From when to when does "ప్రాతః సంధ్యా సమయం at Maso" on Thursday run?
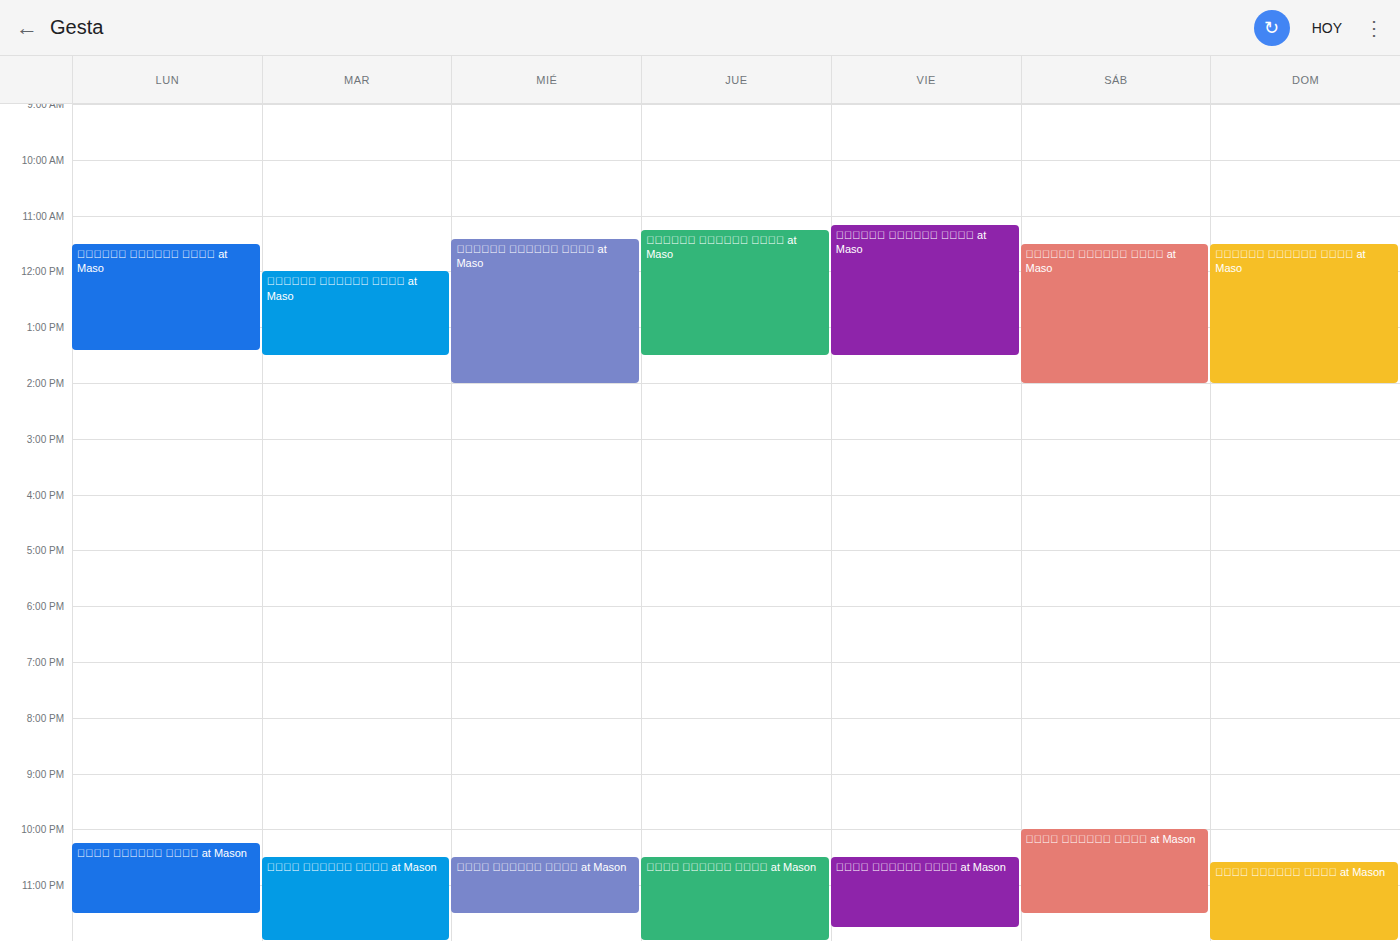
11:15 AM to 1:30 PM